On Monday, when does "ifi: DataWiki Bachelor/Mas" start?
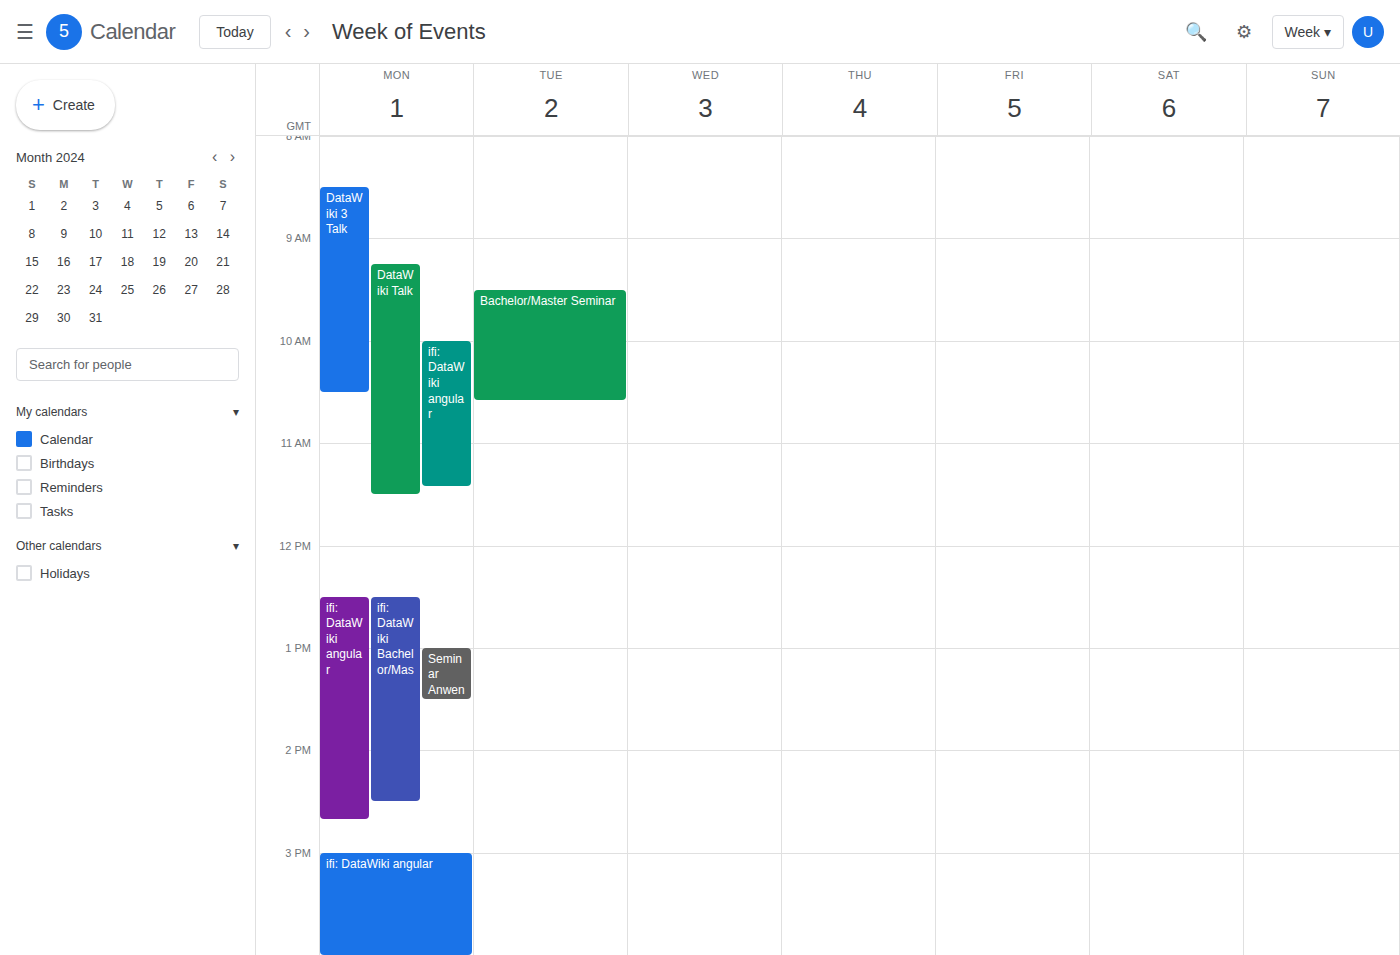
12:30 PM